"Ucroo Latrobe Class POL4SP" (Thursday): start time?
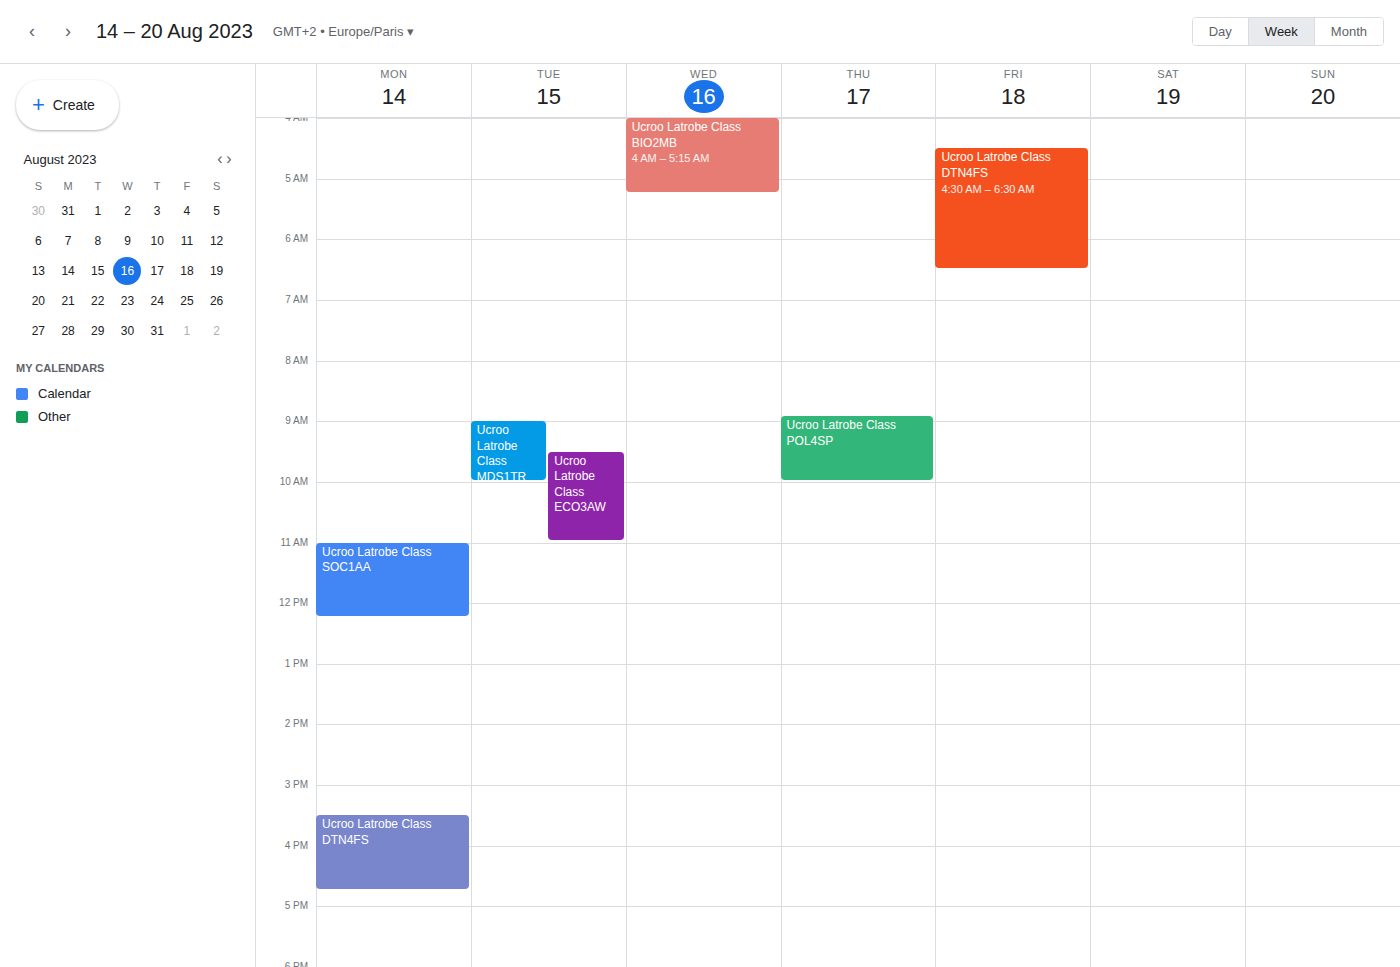
8:55 AM